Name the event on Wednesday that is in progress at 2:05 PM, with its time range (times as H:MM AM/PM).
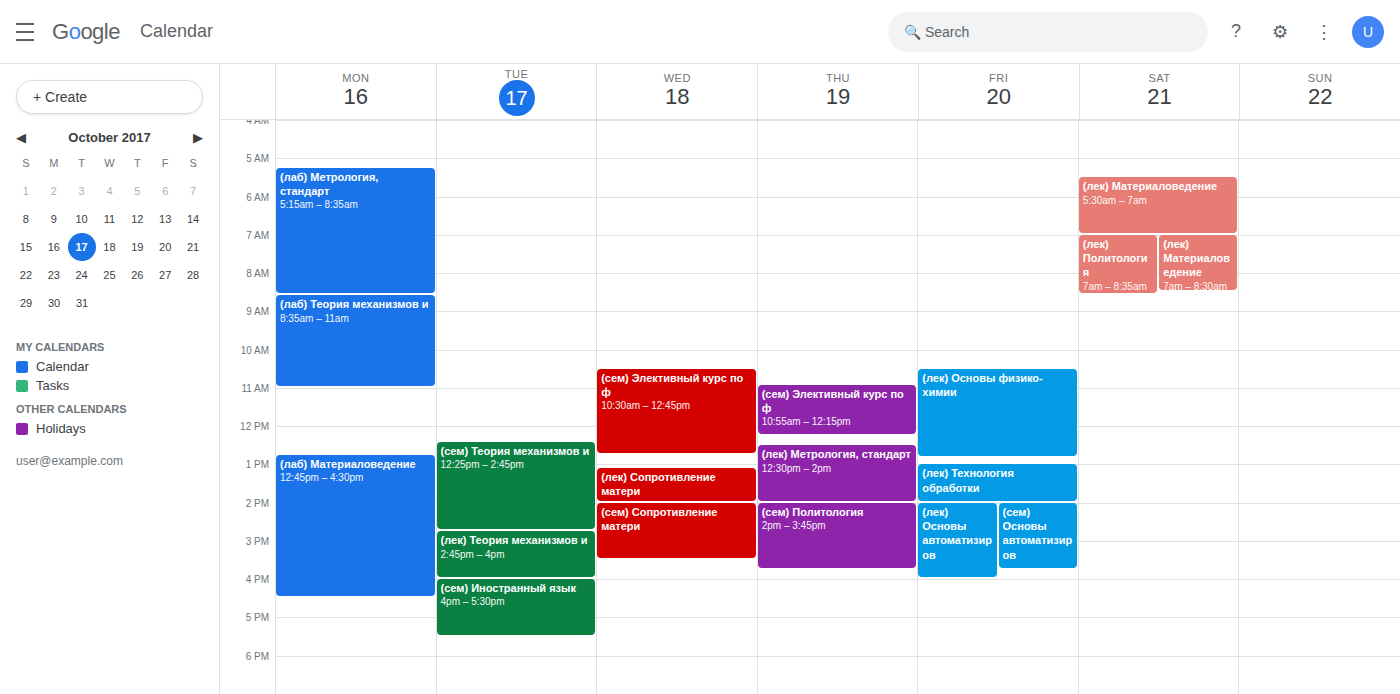
"(сем) Сопротивление матери", 2:00 PM to 3:30 PM